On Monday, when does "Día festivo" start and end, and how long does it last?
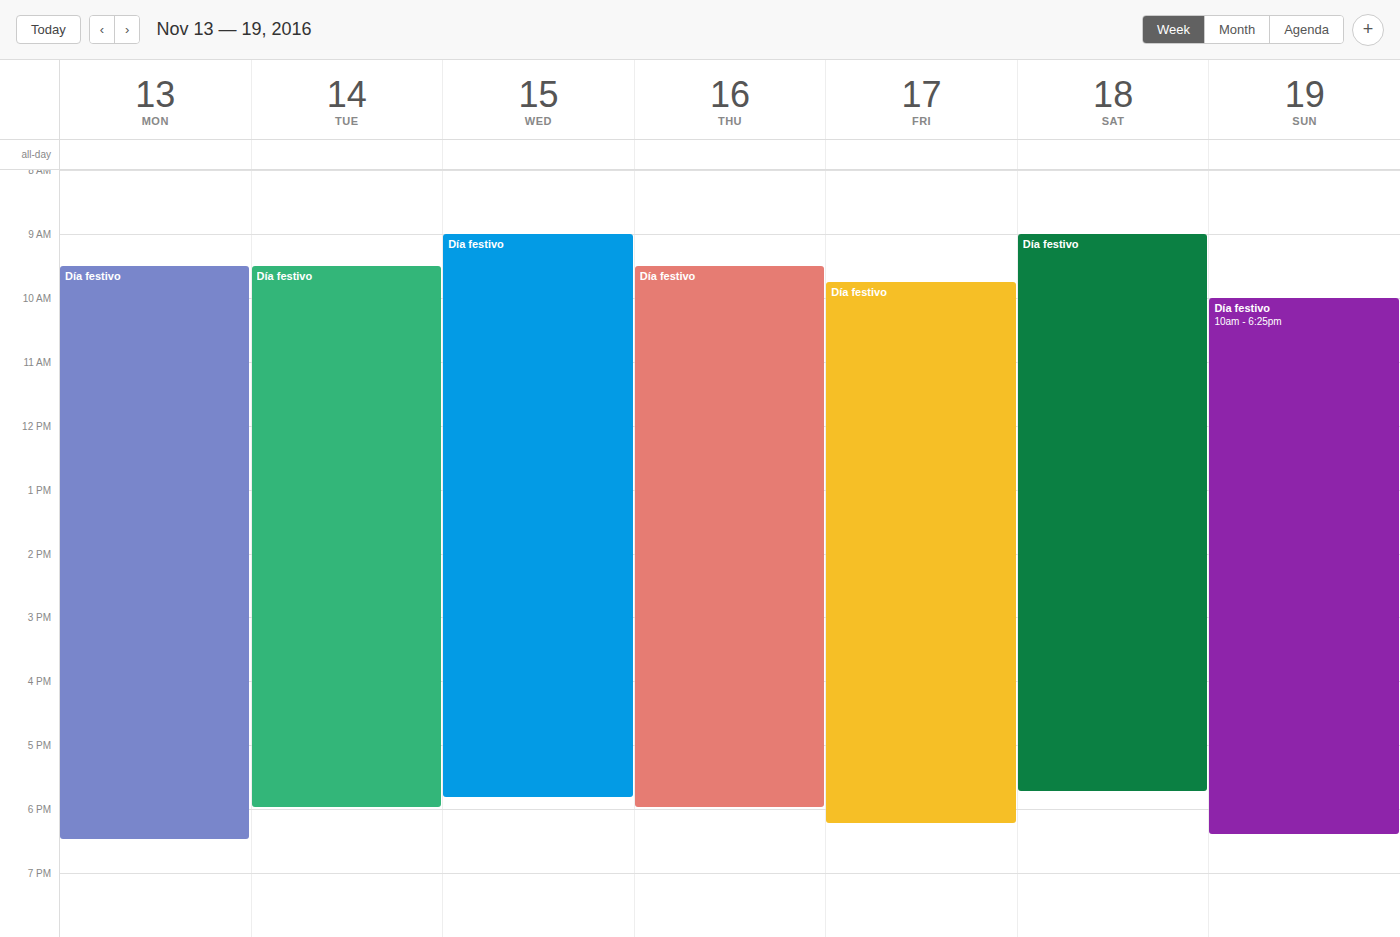
9:30 AM to 6:30 PM, 9 hours